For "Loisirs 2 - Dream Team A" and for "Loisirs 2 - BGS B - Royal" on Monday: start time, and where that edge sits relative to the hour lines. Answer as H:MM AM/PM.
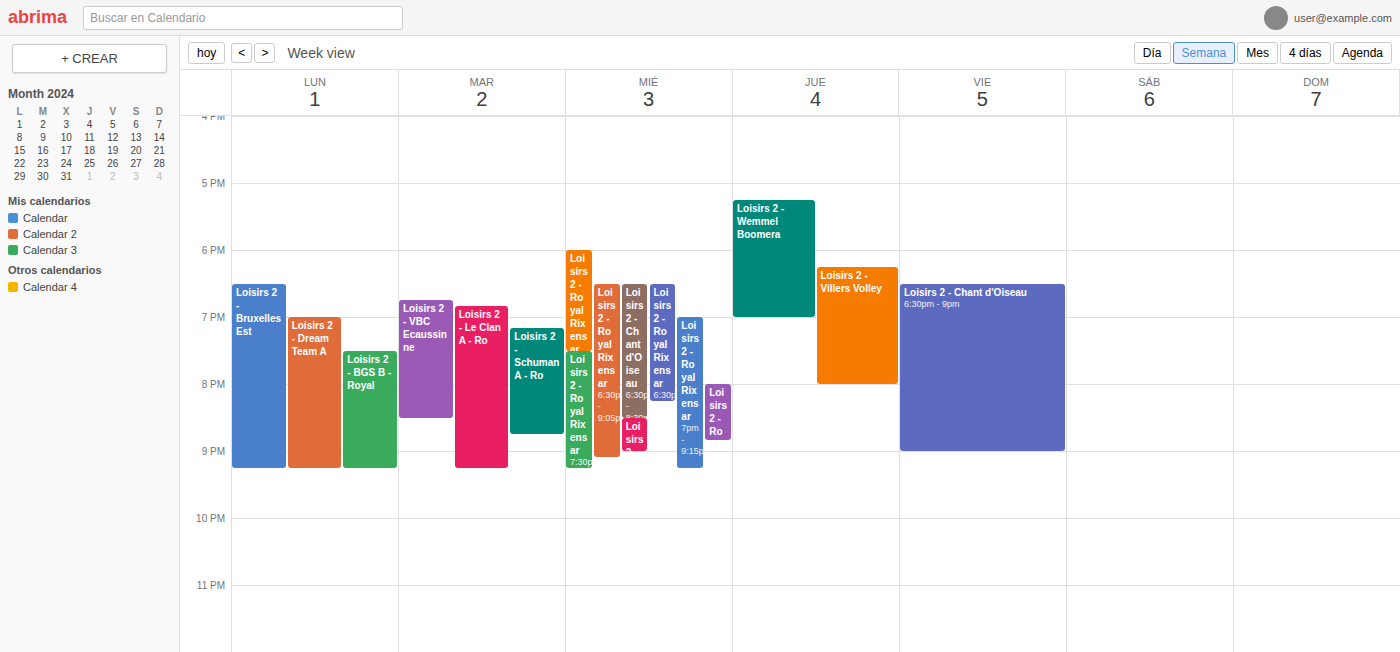
"Loisirs 2 - Dream Team A": 7:00 PM, exactly on the 7 PM line. "Loisirs 2 - BGS B - Royal": 7:30 PM, halfway between the 7 PM and 8 PM lines.